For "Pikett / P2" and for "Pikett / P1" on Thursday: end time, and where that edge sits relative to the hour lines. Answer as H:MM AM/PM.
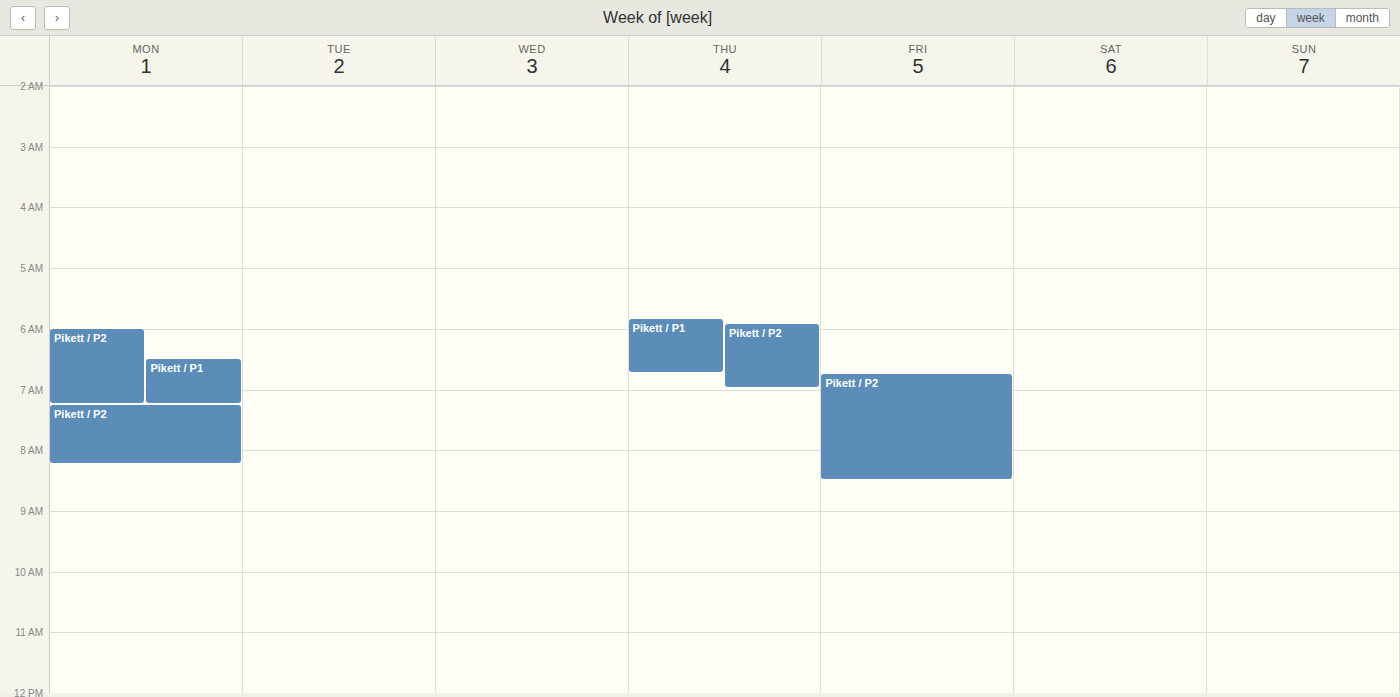
"Pikett / P2": 7:00 AM, exactly on the 7 AM line. "Pikett / P1": 6:45 AM, neither: three quarters of the way from the 6 AM line to the 7 AM line.